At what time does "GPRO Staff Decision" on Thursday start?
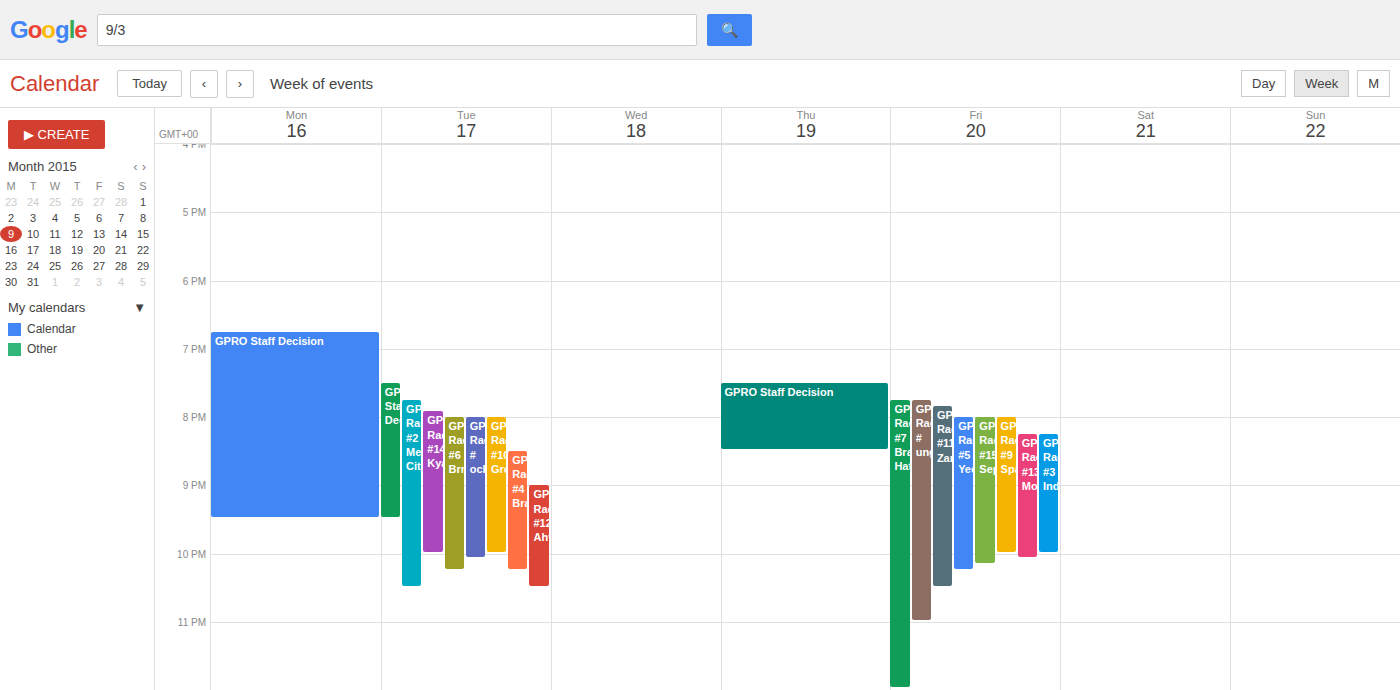
7:30 PM